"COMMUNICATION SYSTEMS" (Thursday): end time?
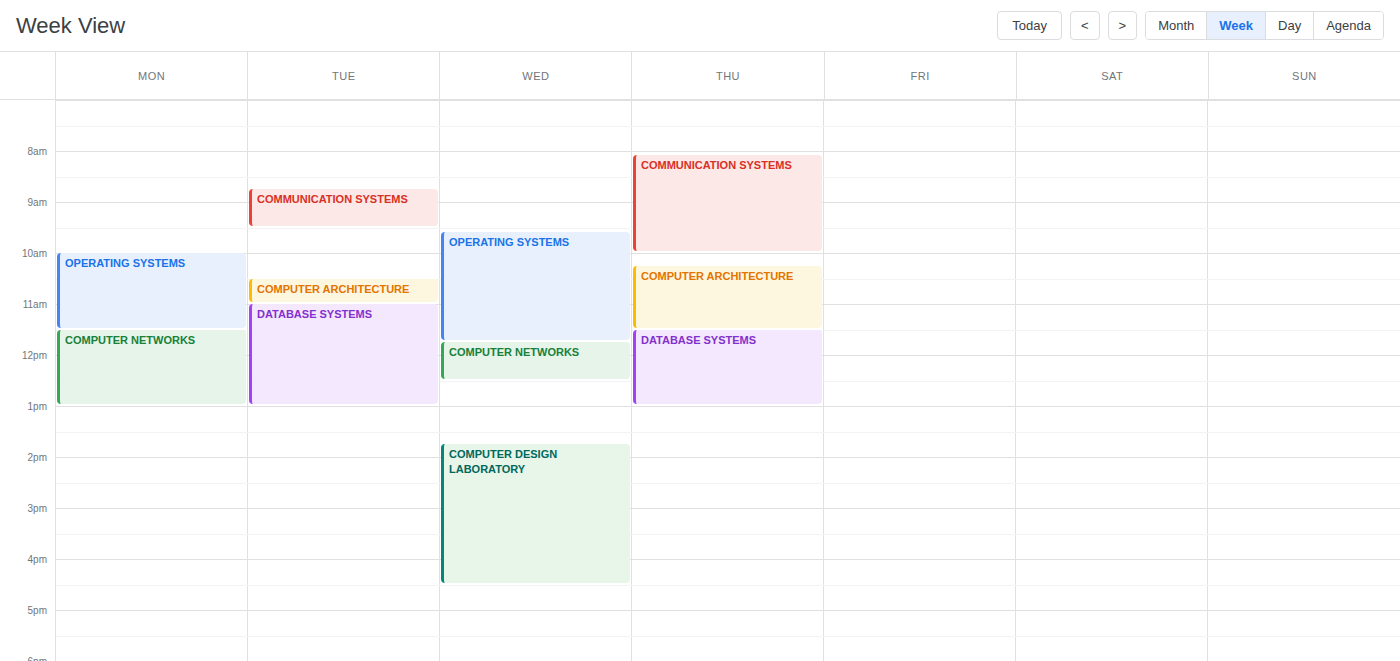
10:00 AM